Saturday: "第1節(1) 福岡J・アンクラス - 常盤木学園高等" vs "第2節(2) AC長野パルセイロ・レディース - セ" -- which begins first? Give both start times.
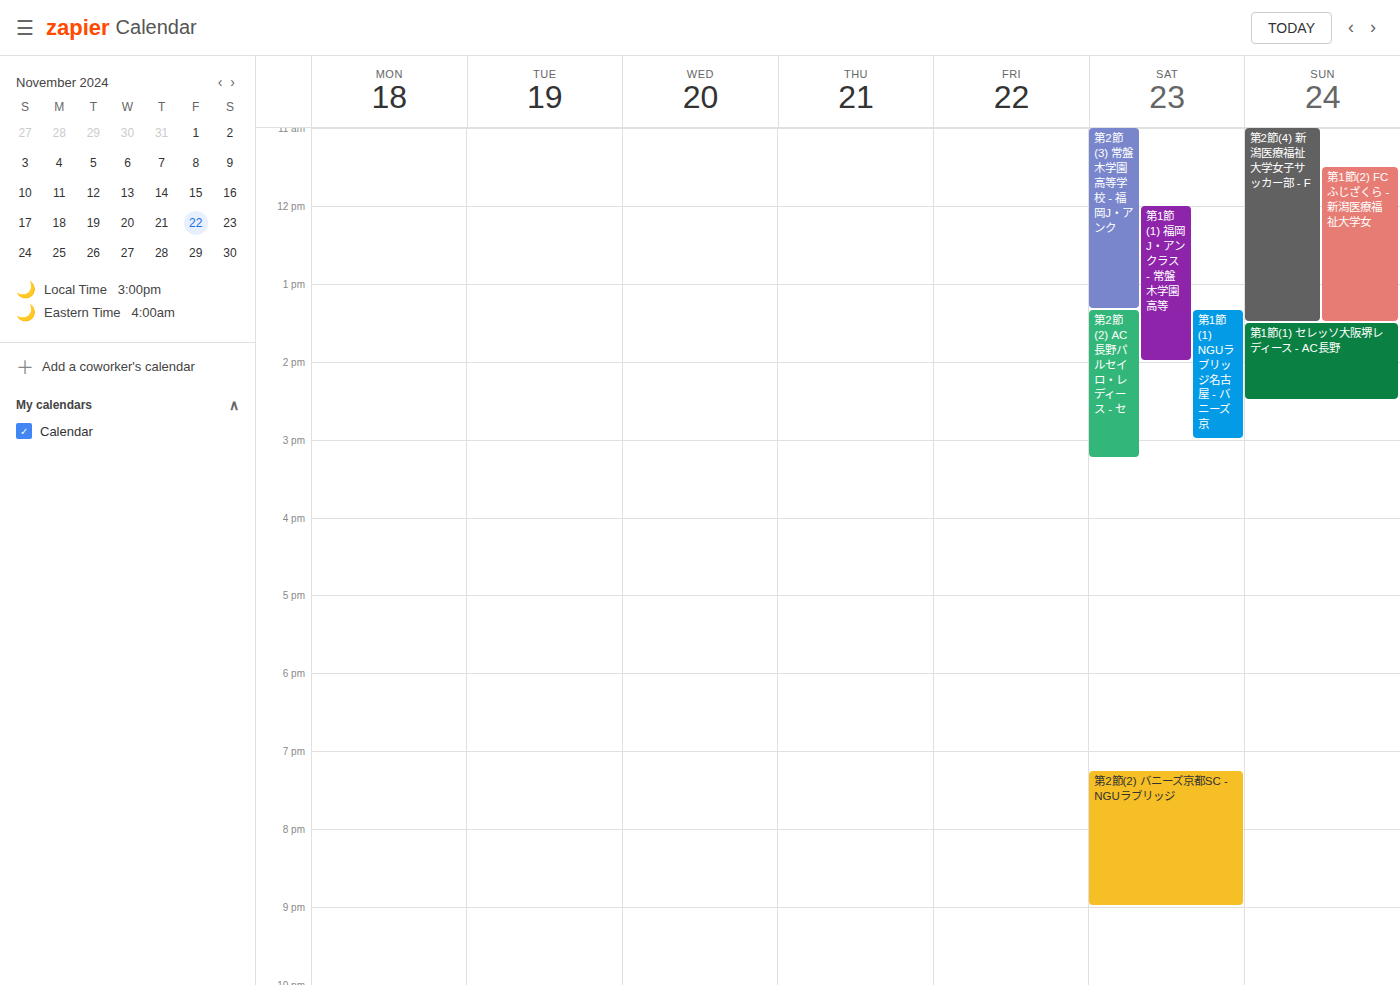
"第1節(1) 福岡J・アンクラス - 常盤木学園高等" 12:00; "第2節(2) AC長野パルセイロ・レディース - セ" 13:20.